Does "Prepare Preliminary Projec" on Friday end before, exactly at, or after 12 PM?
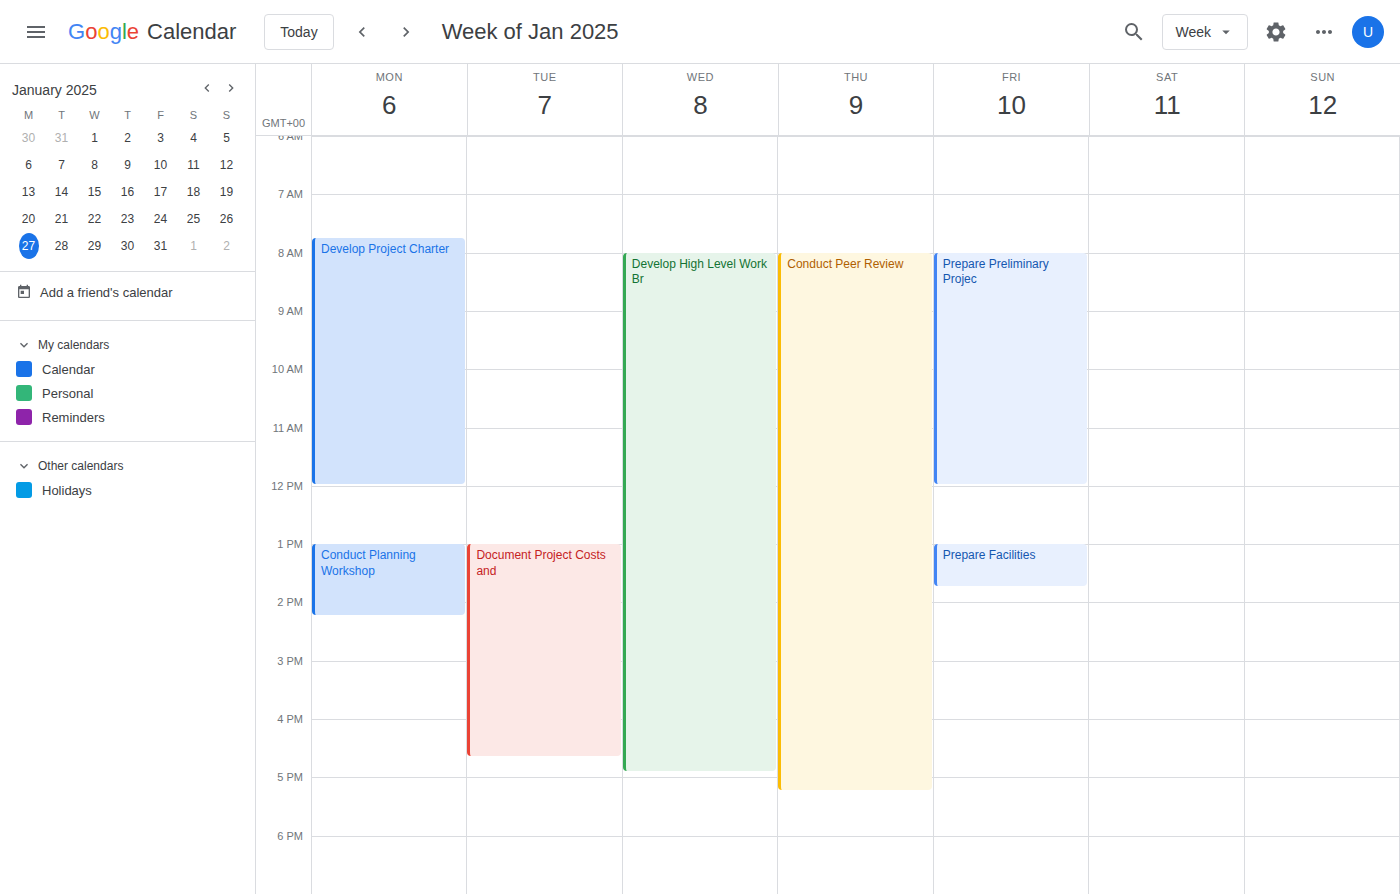
12:00 PM -- exactly at 12 PM, on the 12 PM line.